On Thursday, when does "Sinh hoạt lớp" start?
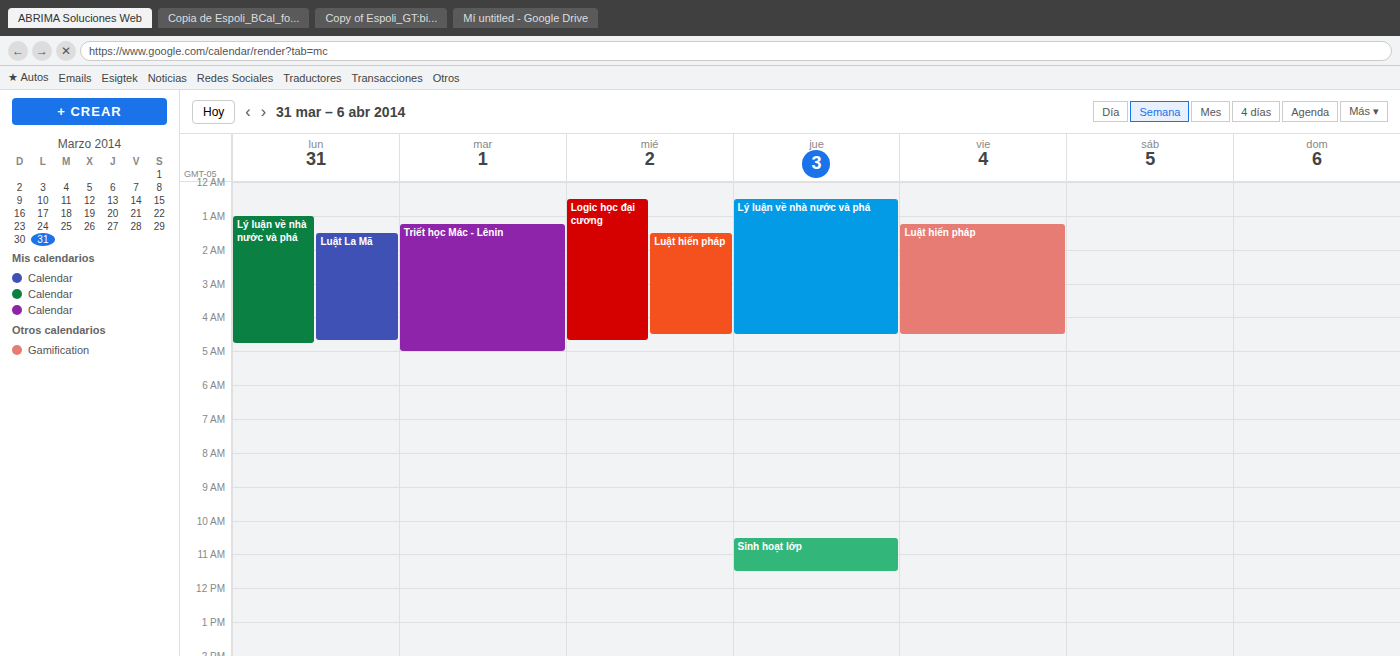
10:30 AM